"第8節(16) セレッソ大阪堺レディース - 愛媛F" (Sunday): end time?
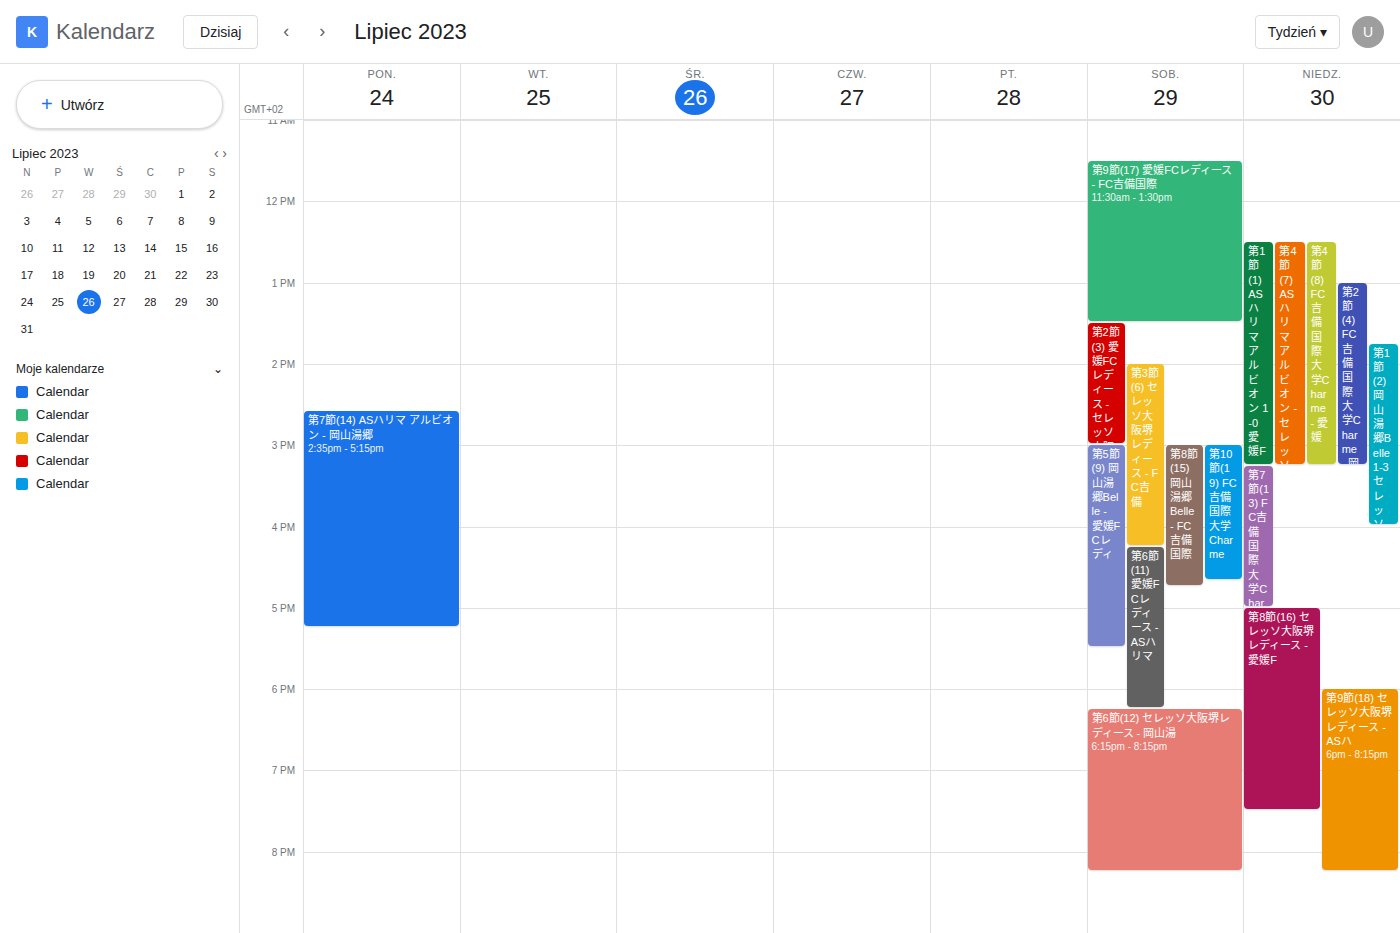
7:30 PM